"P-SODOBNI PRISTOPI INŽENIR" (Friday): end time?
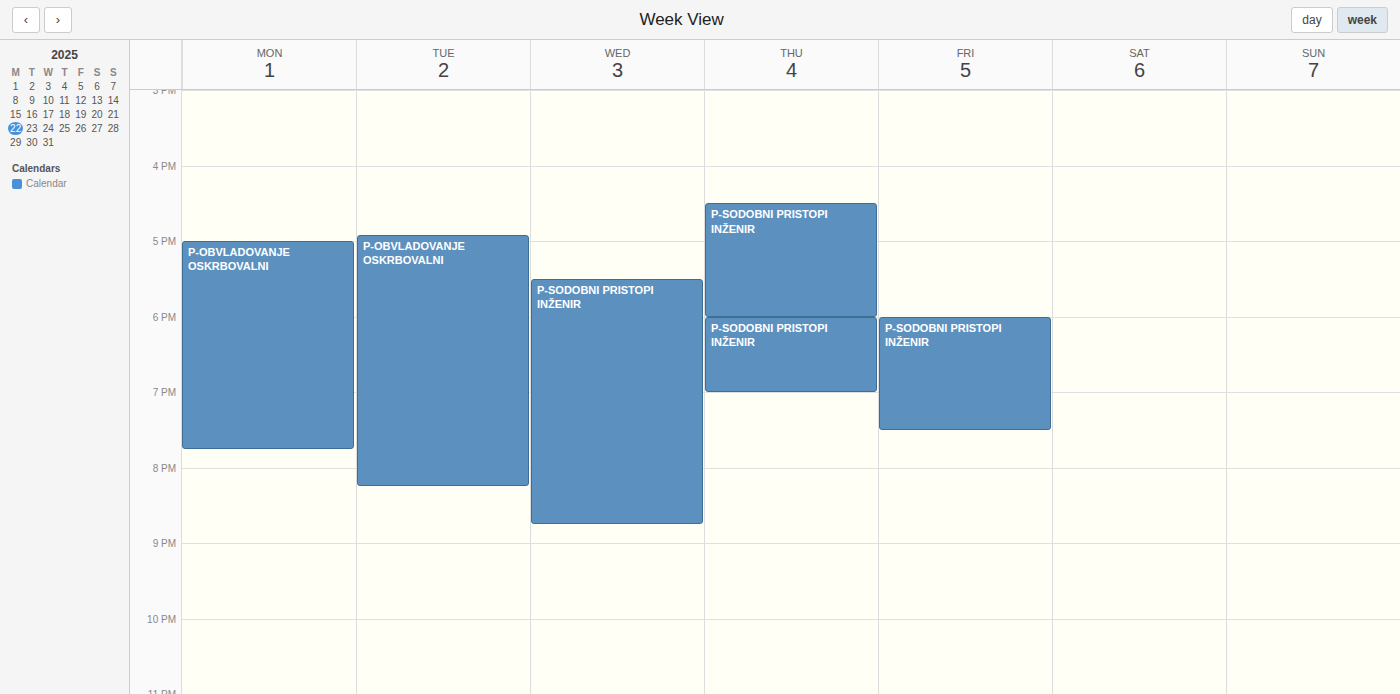
19:30